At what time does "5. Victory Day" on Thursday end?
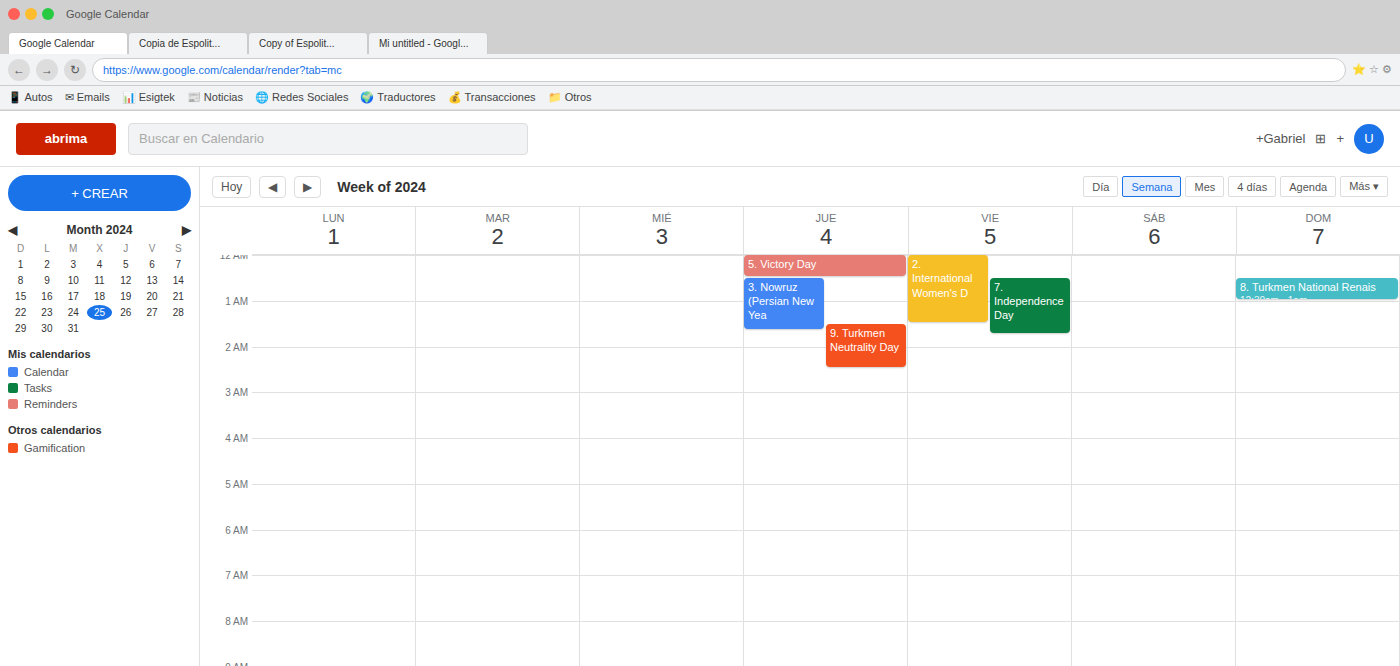
12:30 AM